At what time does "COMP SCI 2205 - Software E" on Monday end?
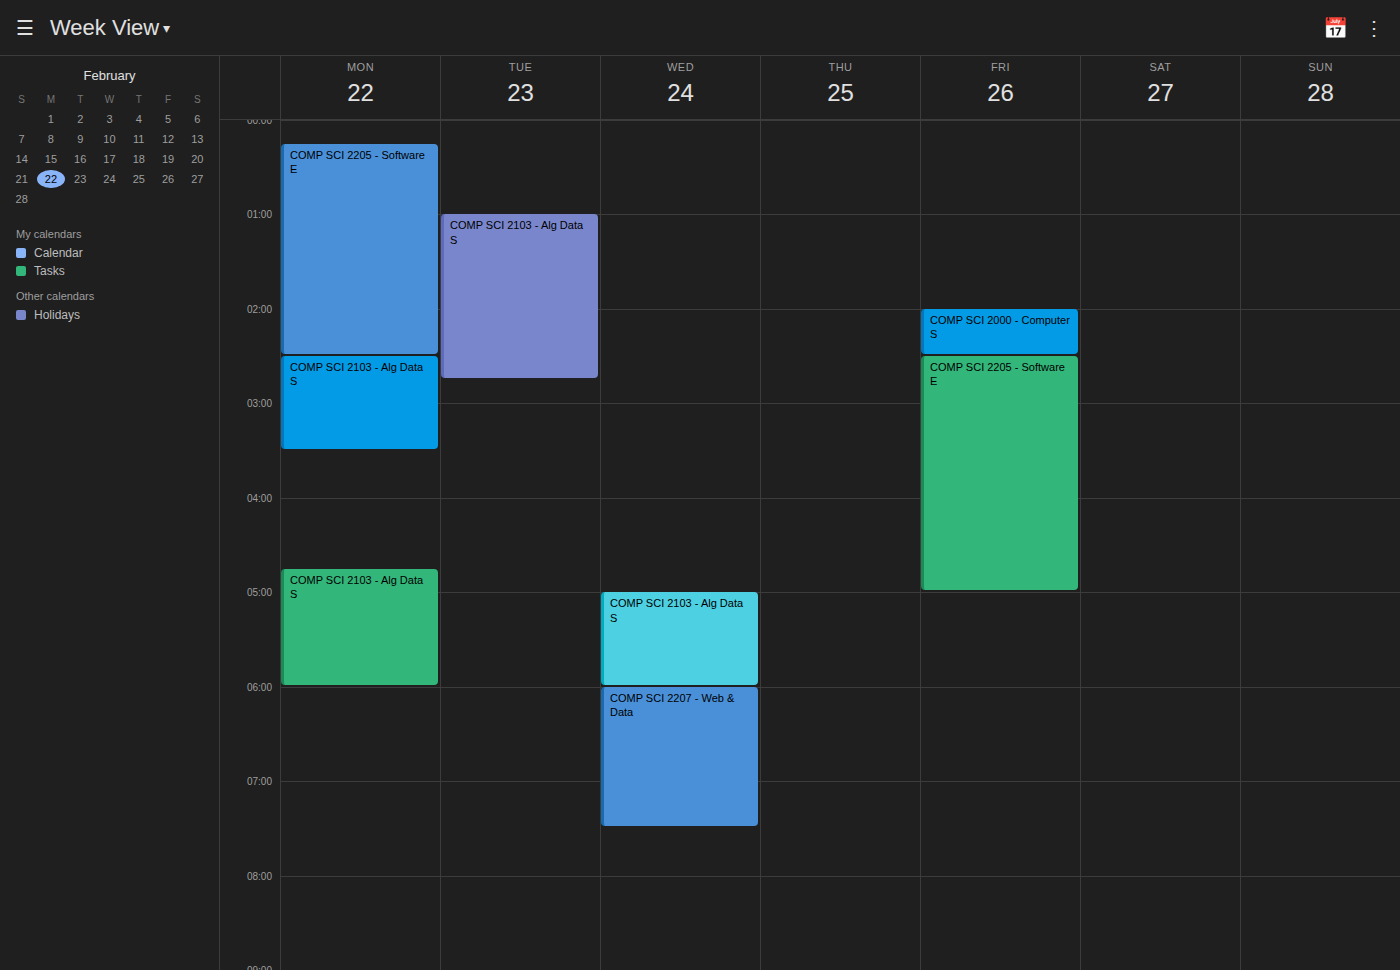
2:30 AM